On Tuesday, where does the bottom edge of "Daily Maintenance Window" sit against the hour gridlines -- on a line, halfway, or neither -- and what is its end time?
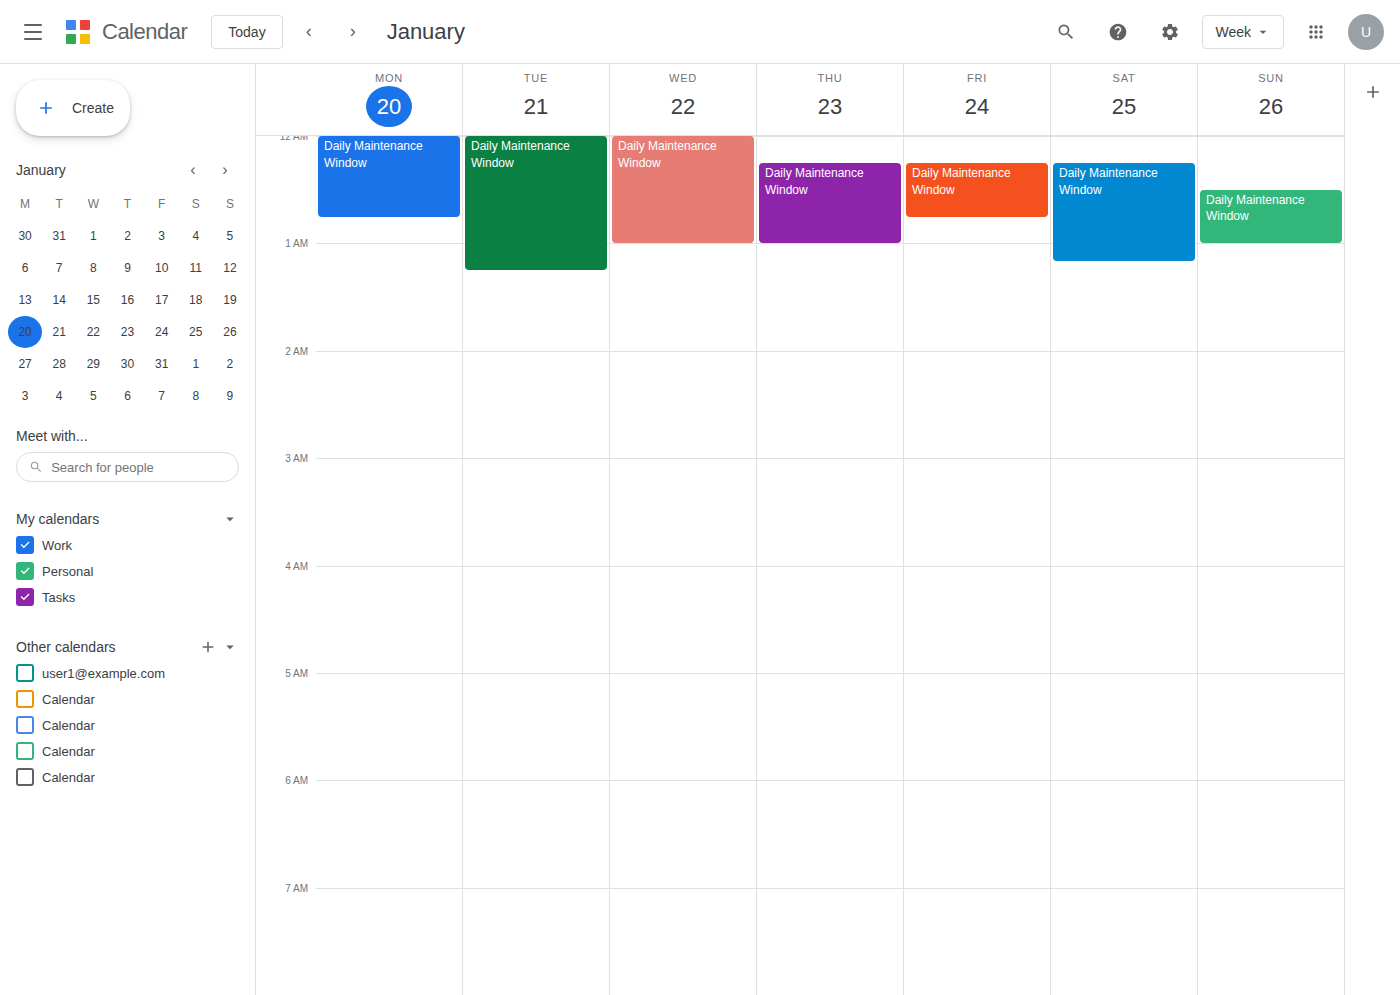
1:15 AM -- neither: a quarter of the way from the 1 AM line to the 2 AM line.